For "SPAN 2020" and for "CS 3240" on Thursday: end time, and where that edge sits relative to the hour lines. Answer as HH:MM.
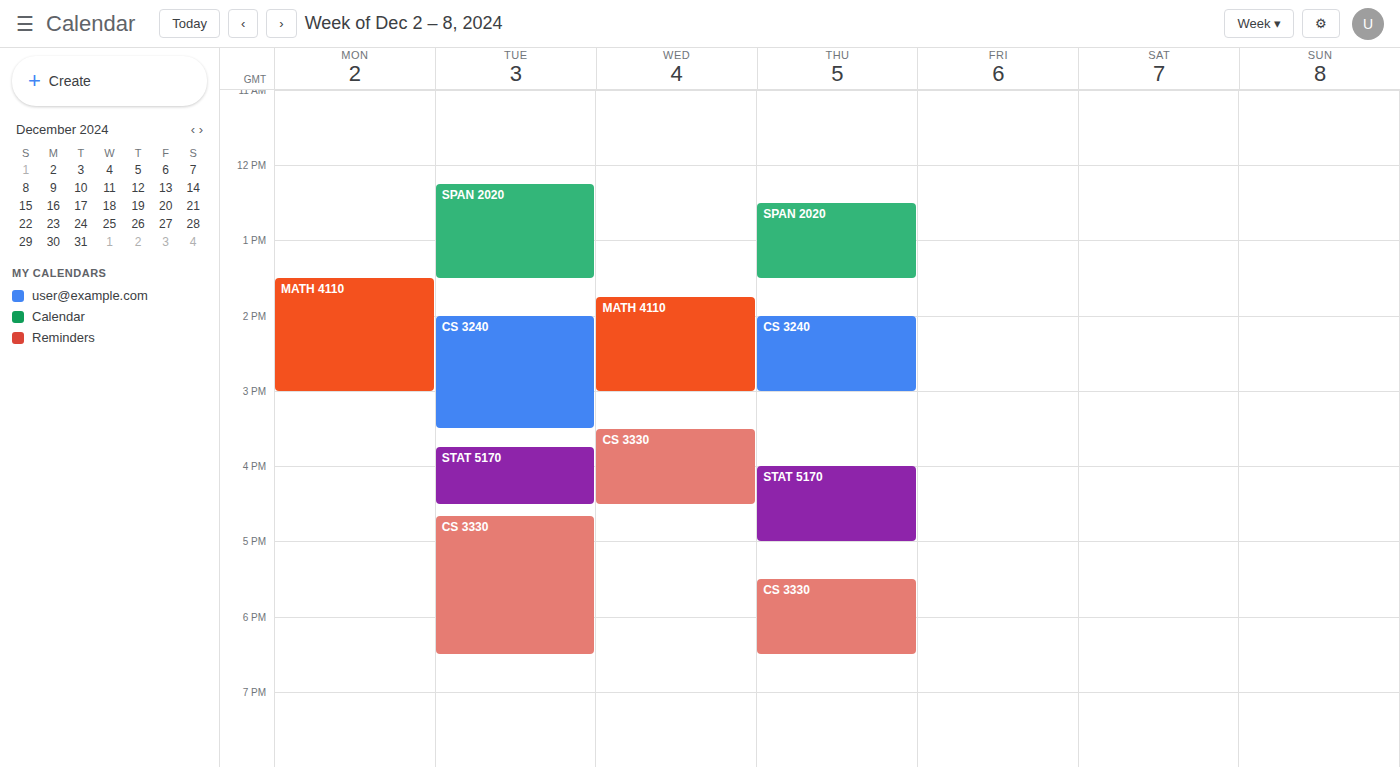
"SPAN 2020": 13:30, halfway between the 13:00 and 14:00 lines. "CS 3240": 15:00, exactly on the 15:00 line.